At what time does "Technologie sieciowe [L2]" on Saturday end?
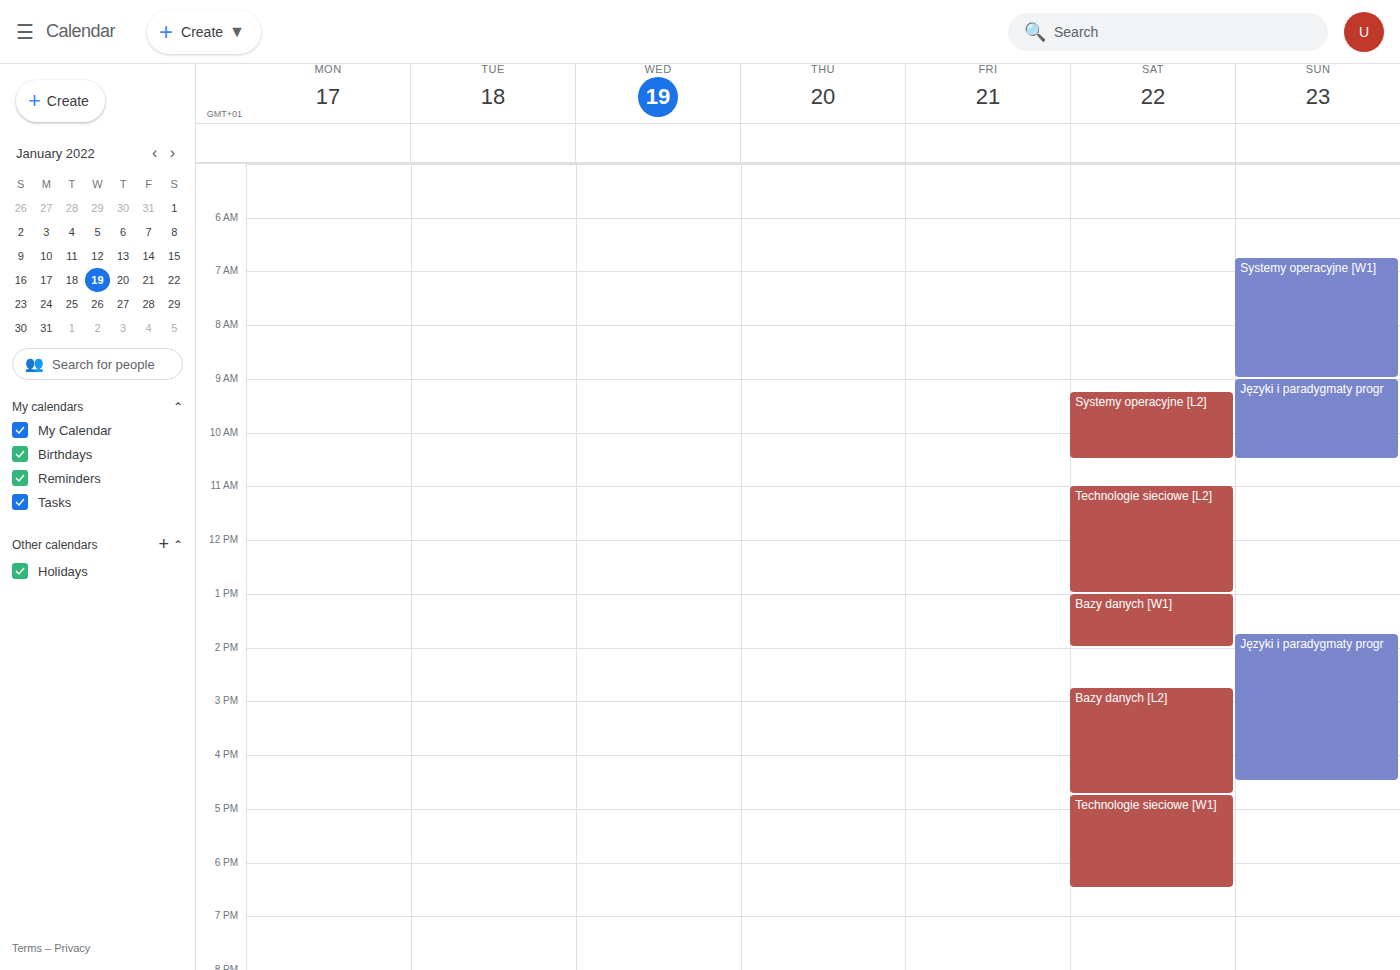
1:00 PM